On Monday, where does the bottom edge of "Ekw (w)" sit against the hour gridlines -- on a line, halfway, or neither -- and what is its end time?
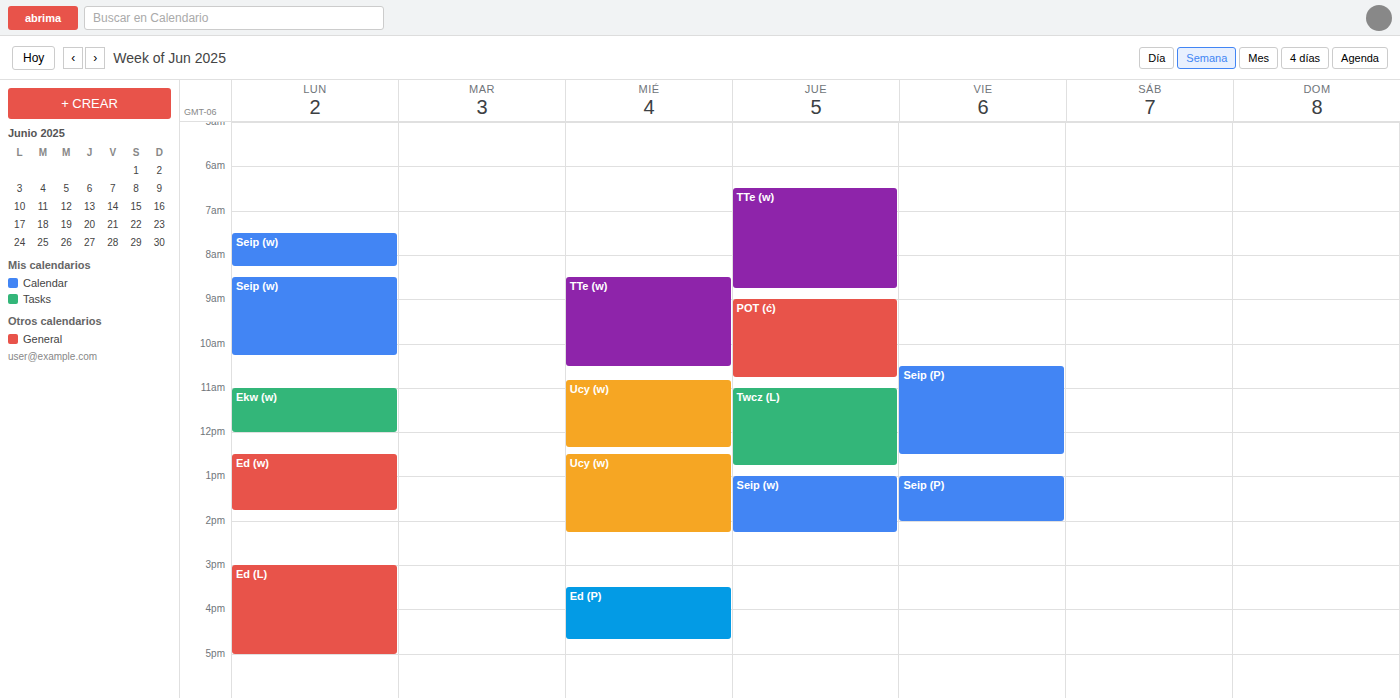
12:00 PM -- exactly on the 12 PM line.